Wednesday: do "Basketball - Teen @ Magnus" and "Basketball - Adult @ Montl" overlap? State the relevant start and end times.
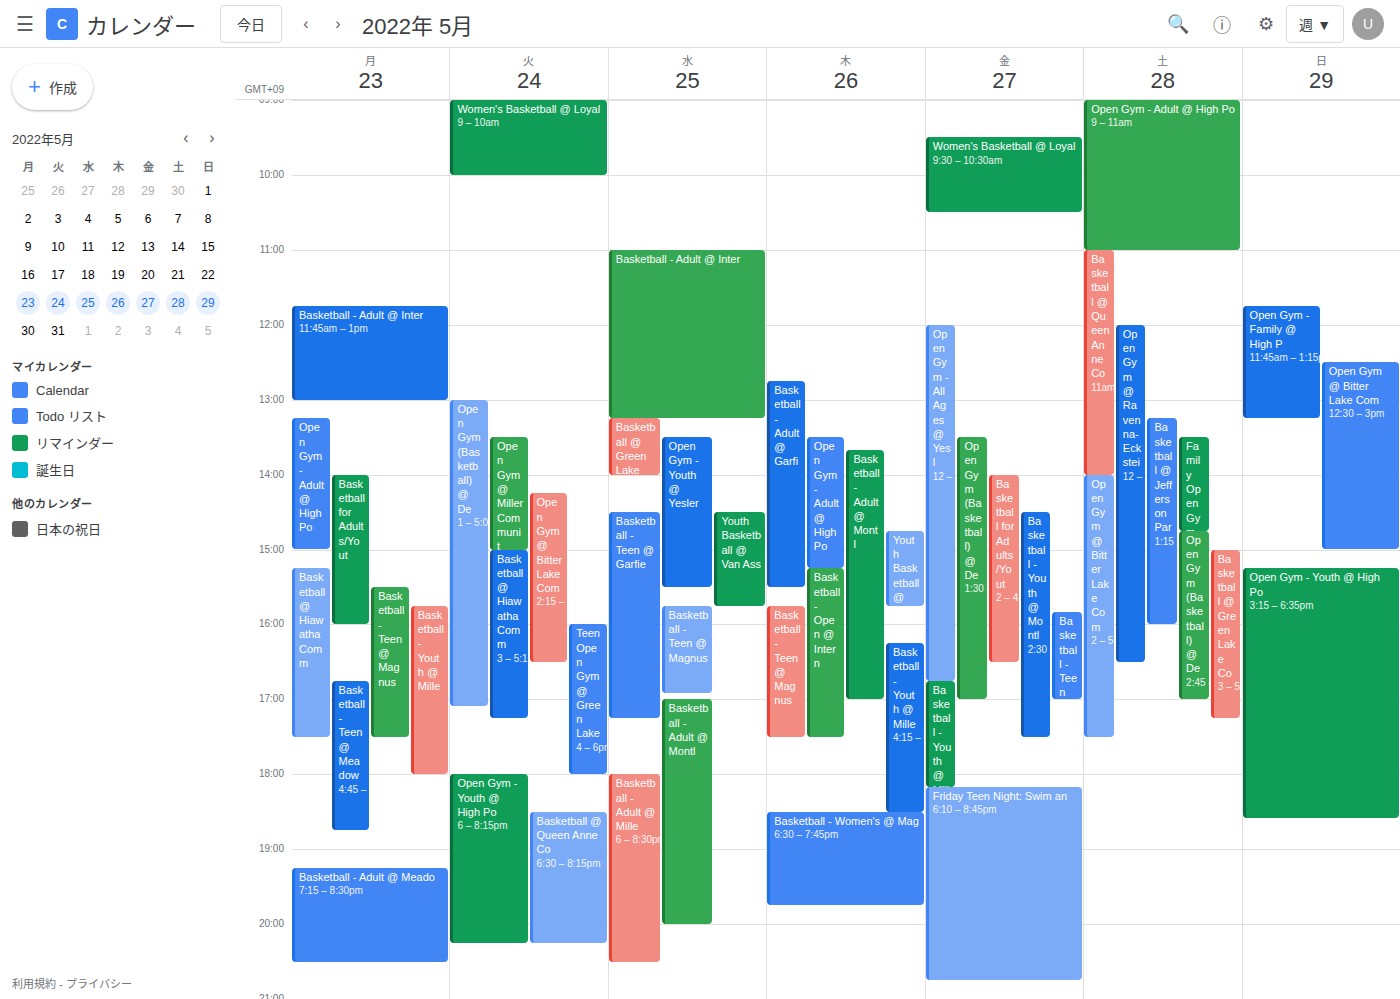
"Basketball - Teen @ Magnus" ends at 4:55 PM and "Basketball - Adult @ Montl" starts at 5:00 PM -- no overlap.